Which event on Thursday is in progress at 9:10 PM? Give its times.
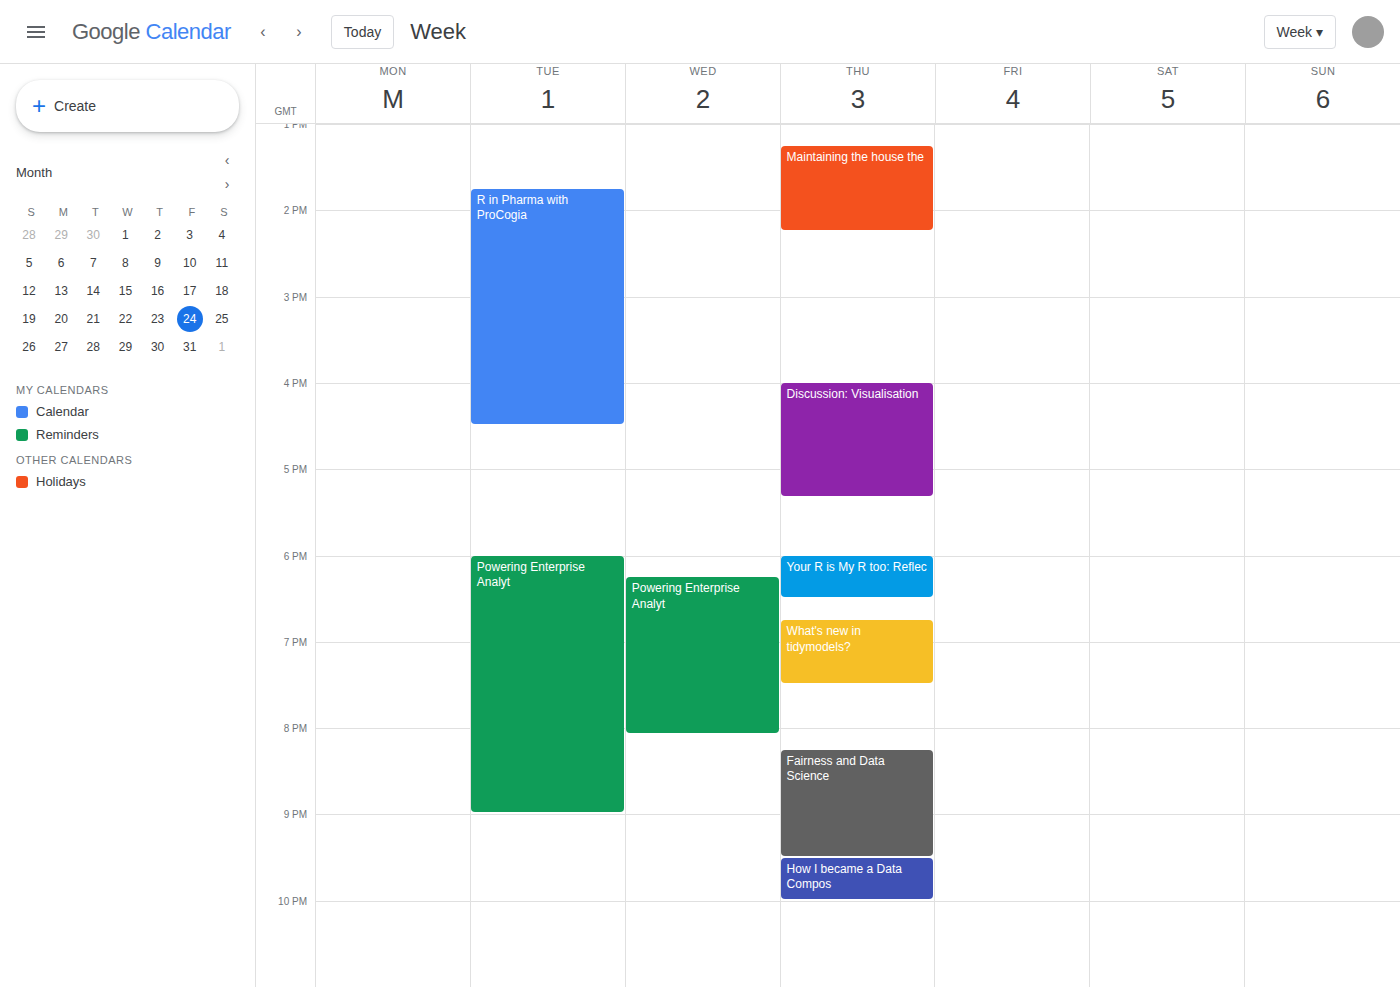
"Fairness and Data Science", 8:15 PM to 9:30 PM